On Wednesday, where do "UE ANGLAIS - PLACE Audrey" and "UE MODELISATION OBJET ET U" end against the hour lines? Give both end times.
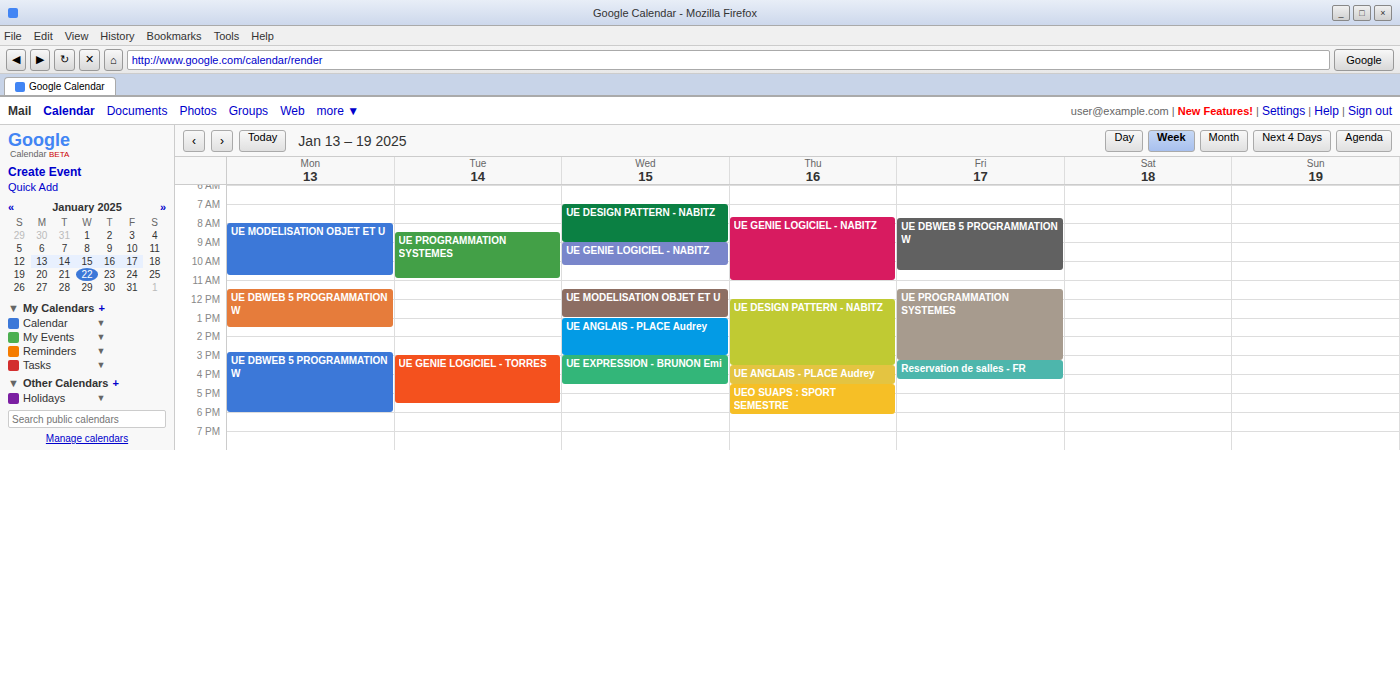
"UE ANGLAIS - PLACE Audrey": 3:00 PM, exactly on the 3 PM line. "UE MODELISATION OBJET ET U": 1:00 PM, exactly on the 1 PM line.